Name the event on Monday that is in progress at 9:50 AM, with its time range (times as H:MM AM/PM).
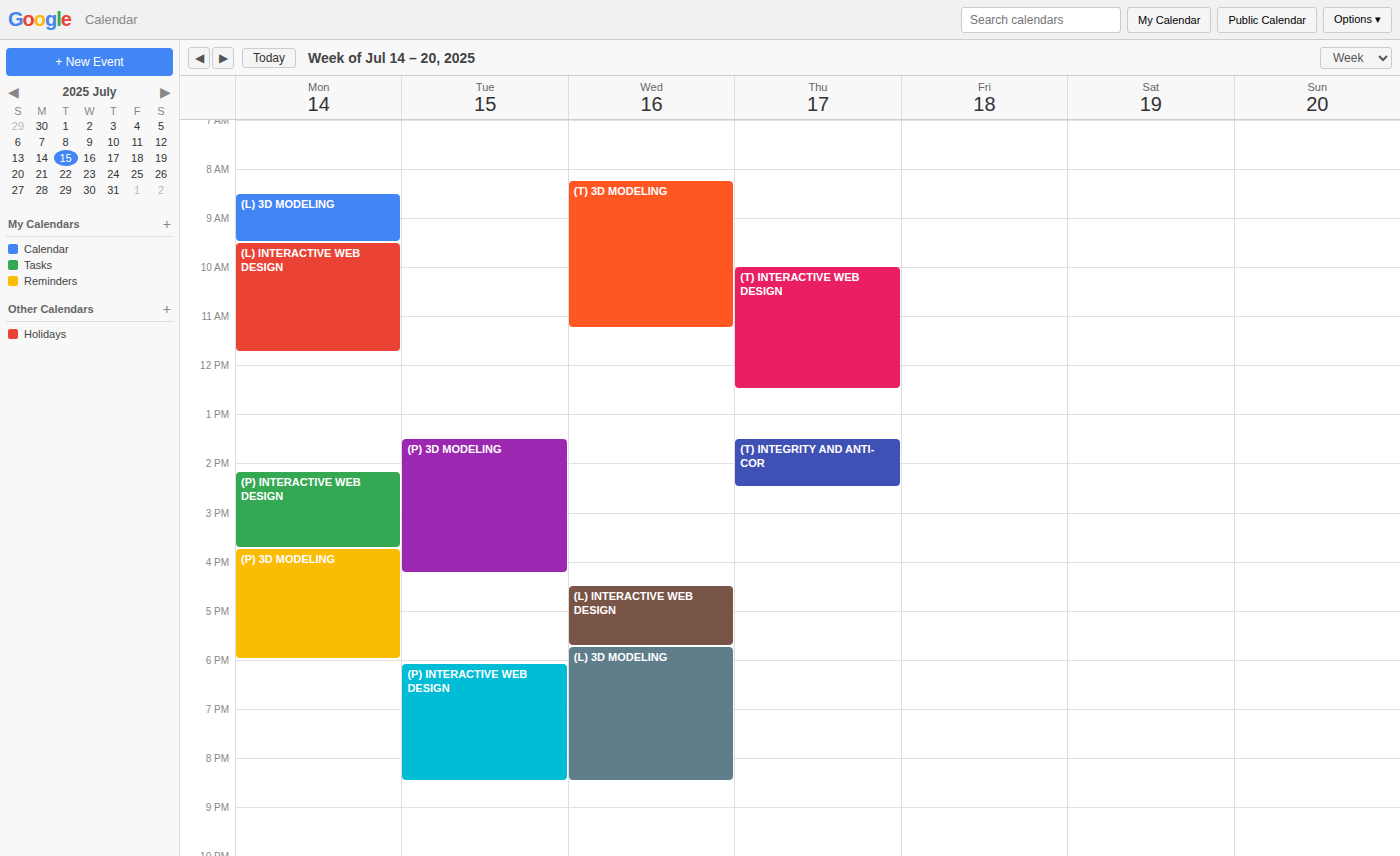
"(L) INTERACTIVE WEB DESIGN", 9:30 AM to 11:45 AM